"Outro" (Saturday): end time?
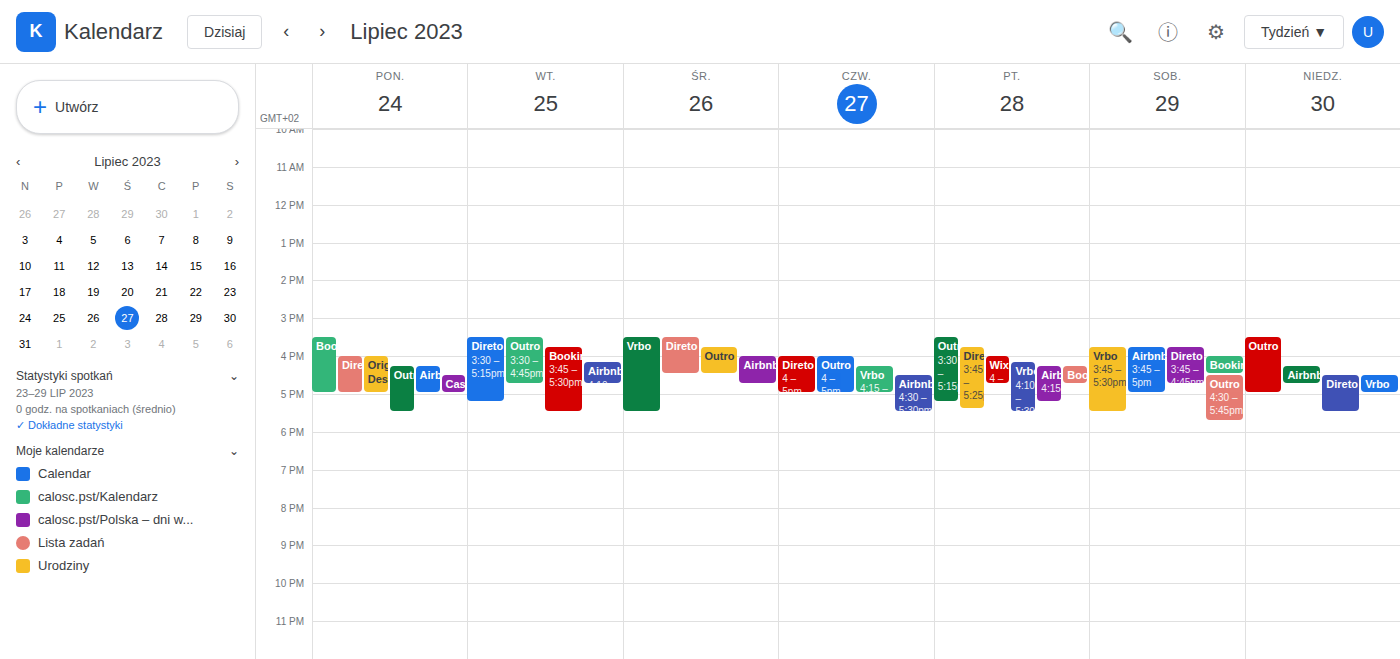
5:45 PM